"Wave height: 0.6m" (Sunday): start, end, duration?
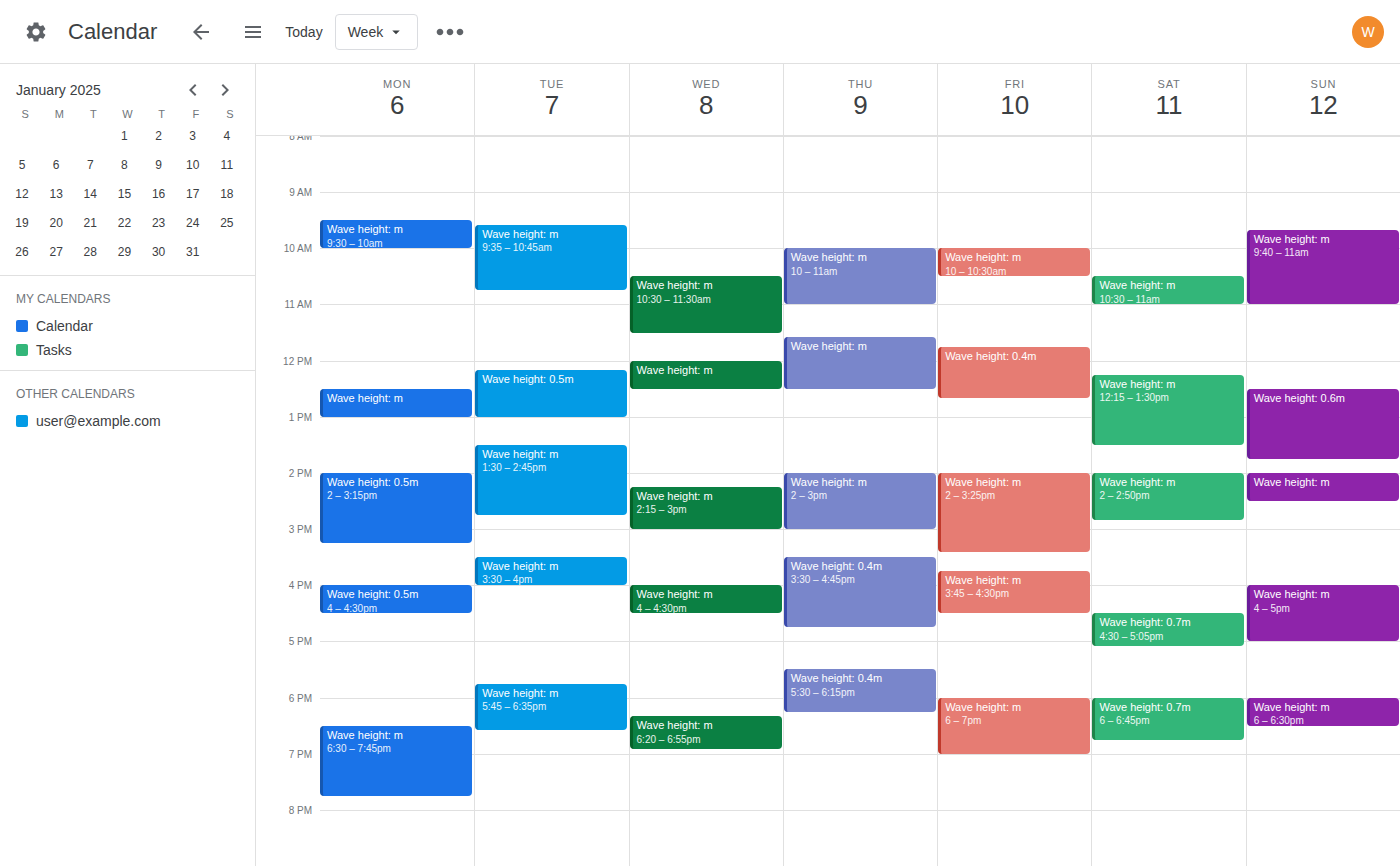
12:30 PM to 1:45 PM, 1 hour 15 minutes